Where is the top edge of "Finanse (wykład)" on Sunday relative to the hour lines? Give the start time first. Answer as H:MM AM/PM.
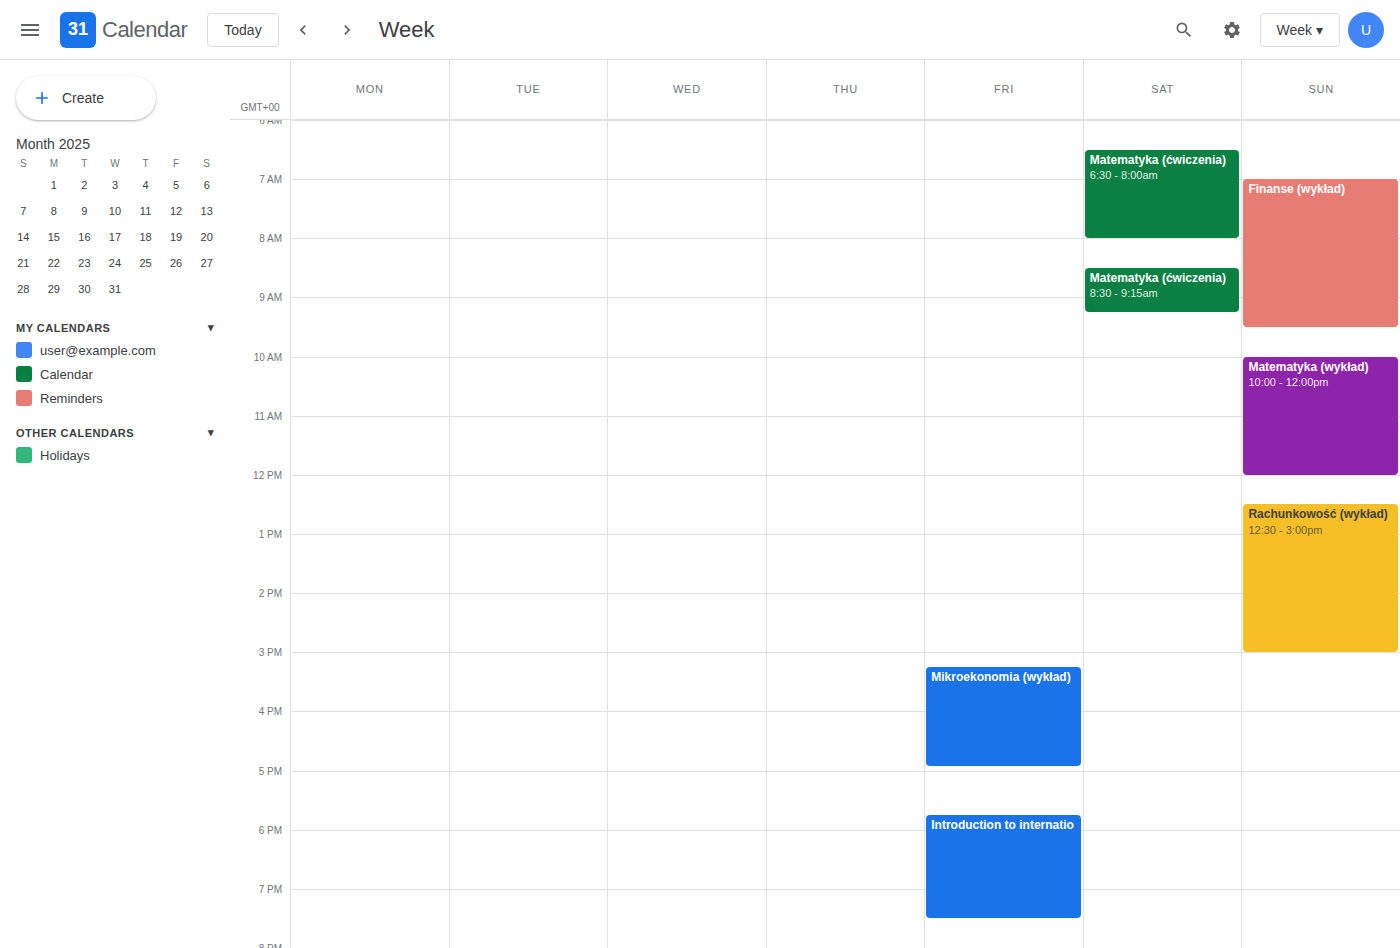
7:00 AM -- exactly on the 7 AM line.